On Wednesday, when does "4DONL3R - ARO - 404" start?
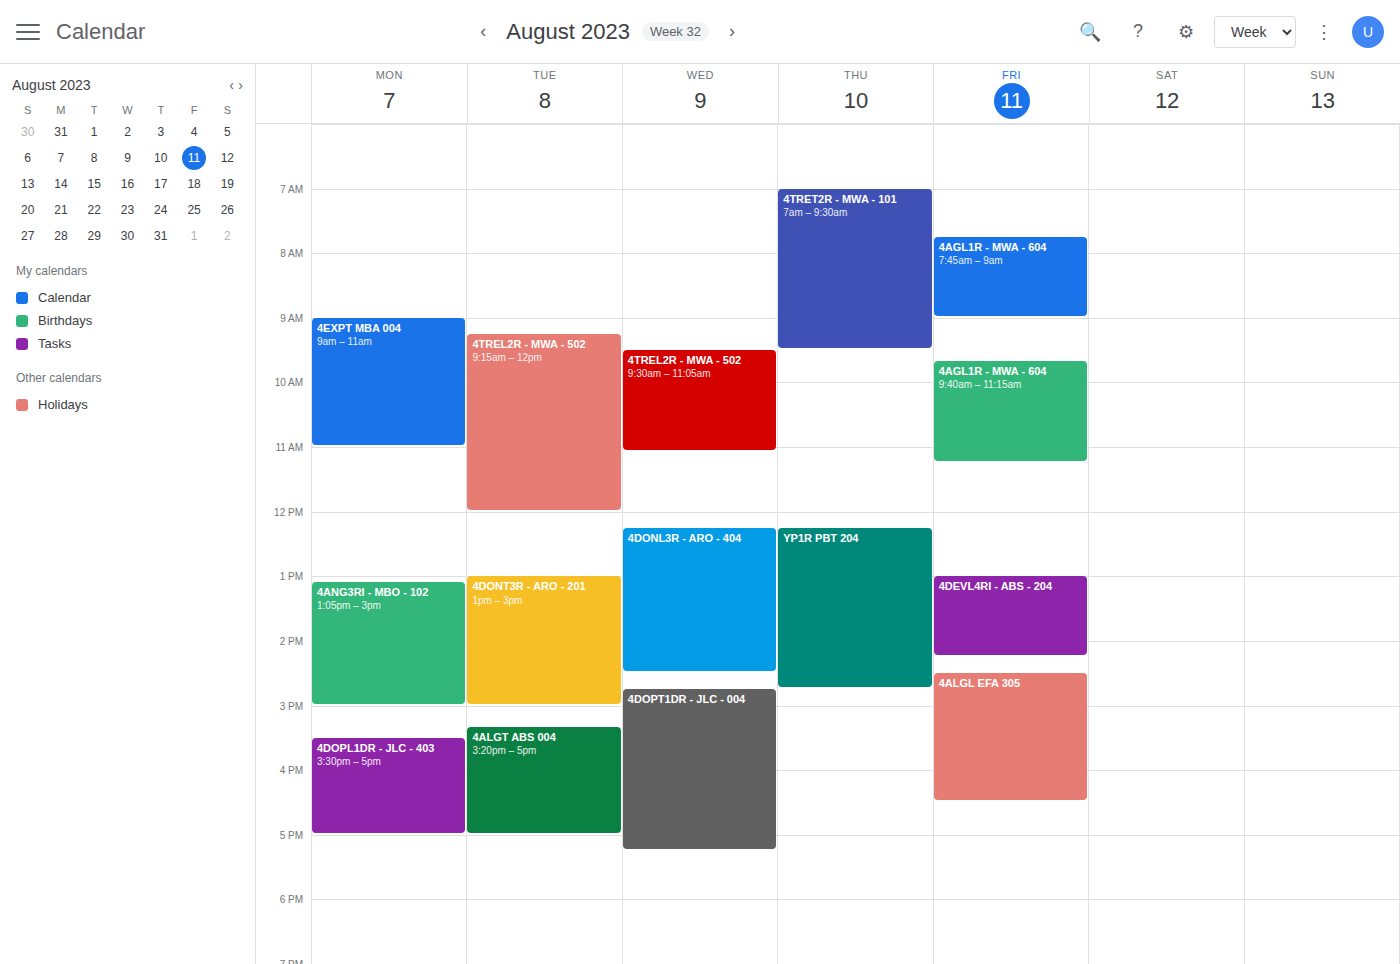
12:15 PM